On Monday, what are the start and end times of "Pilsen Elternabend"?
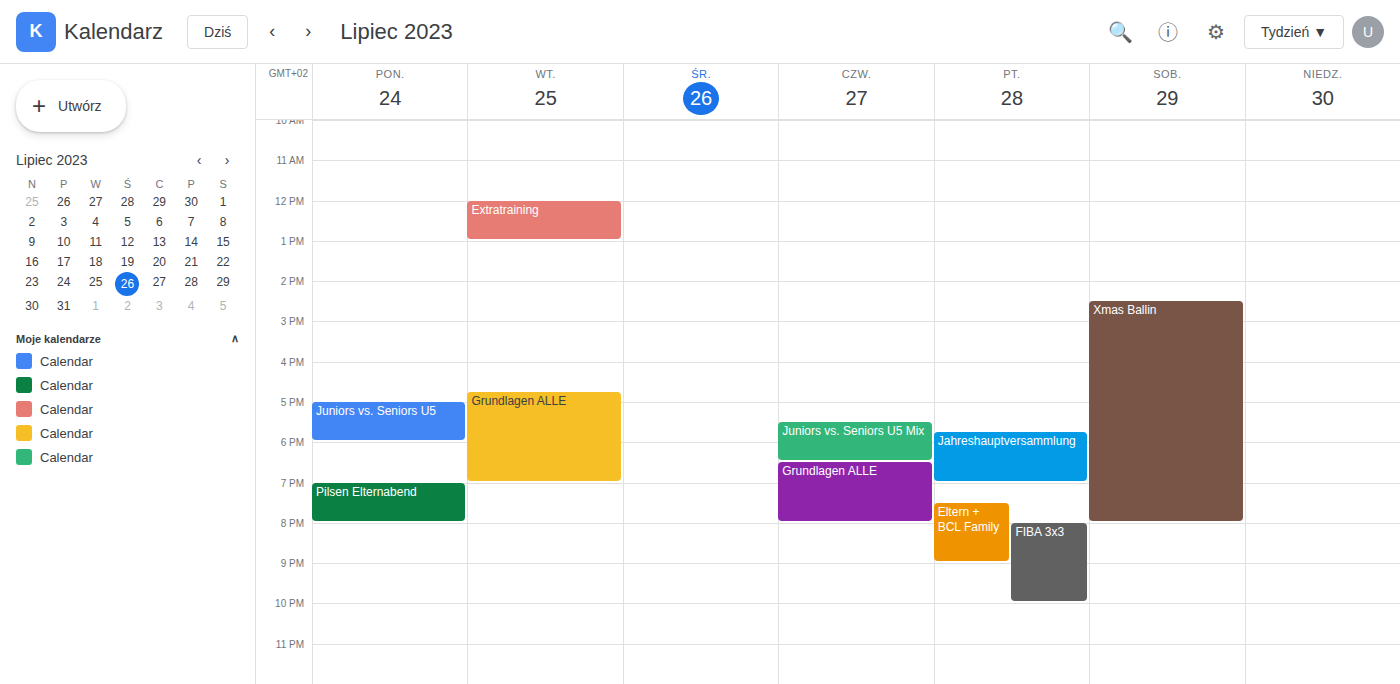
7:00 PM to 8:00 PM